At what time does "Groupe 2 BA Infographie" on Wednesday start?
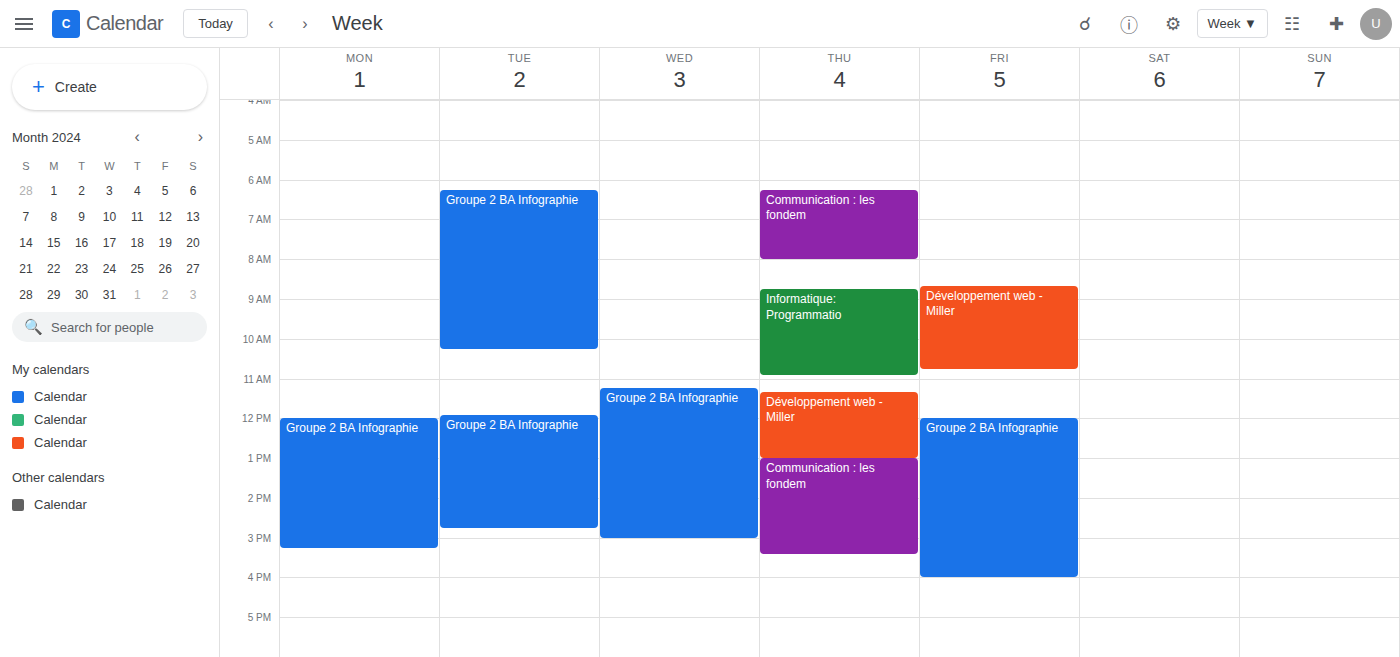
11:15 AM